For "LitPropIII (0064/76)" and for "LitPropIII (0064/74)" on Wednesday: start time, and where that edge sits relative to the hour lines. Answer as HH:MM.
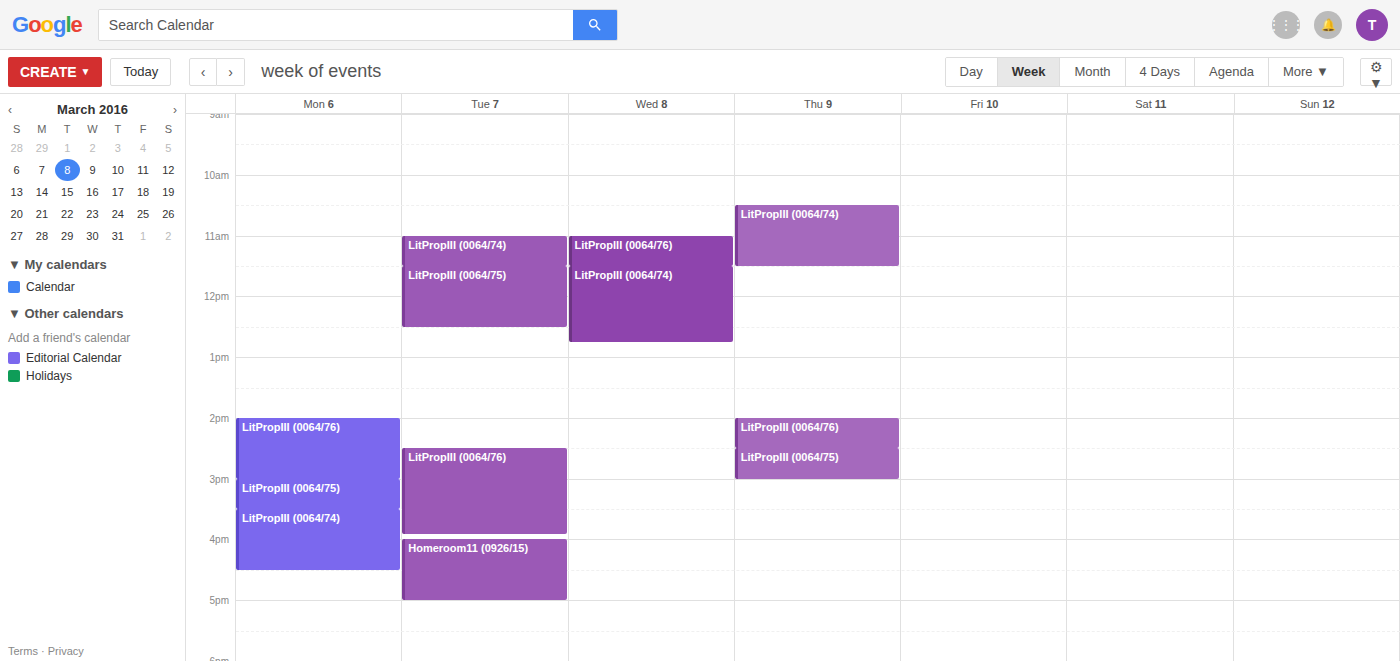
"LitPropIII (0064/76)": 11:00, exactly on the 11:00 line. "LitPropIII (0064/74)": 11:30, halfway between the 11:00 and 12:00 lines.